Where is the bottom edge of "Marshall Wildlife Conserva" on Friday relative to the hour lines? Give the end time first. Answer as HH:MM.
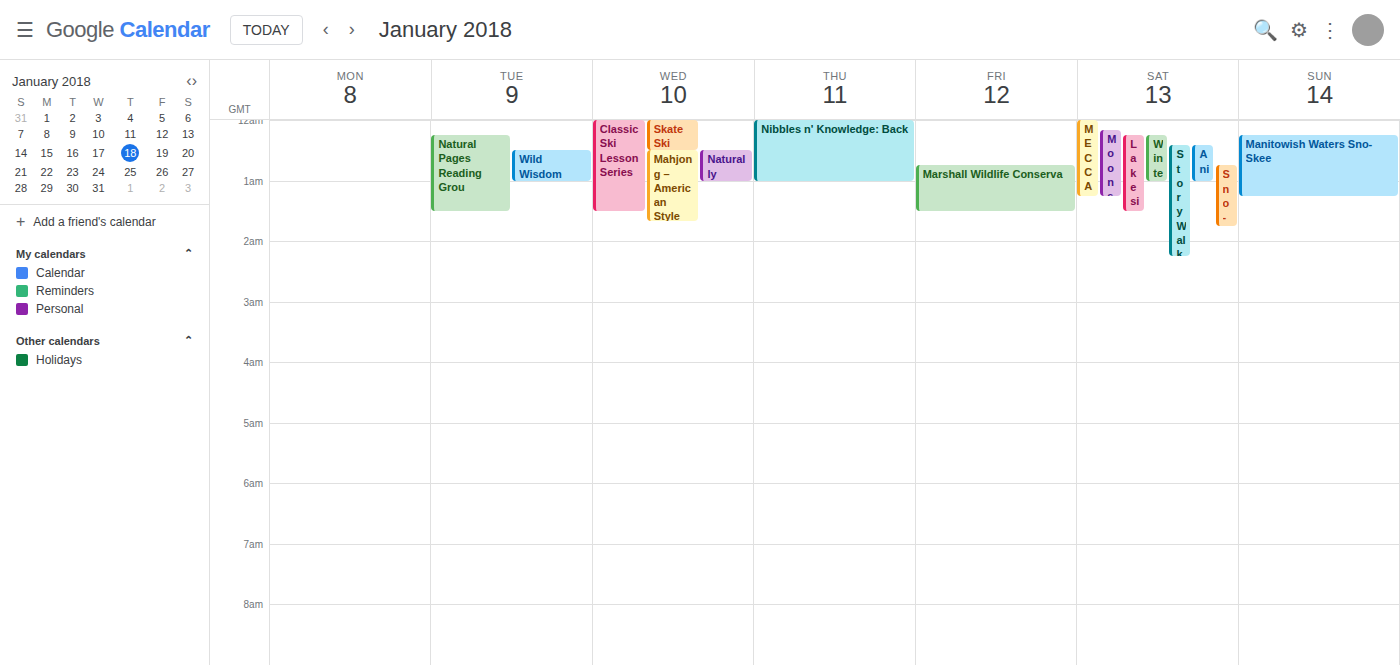
01:30 -- halfway between the 01:00 and 02:00 lines.